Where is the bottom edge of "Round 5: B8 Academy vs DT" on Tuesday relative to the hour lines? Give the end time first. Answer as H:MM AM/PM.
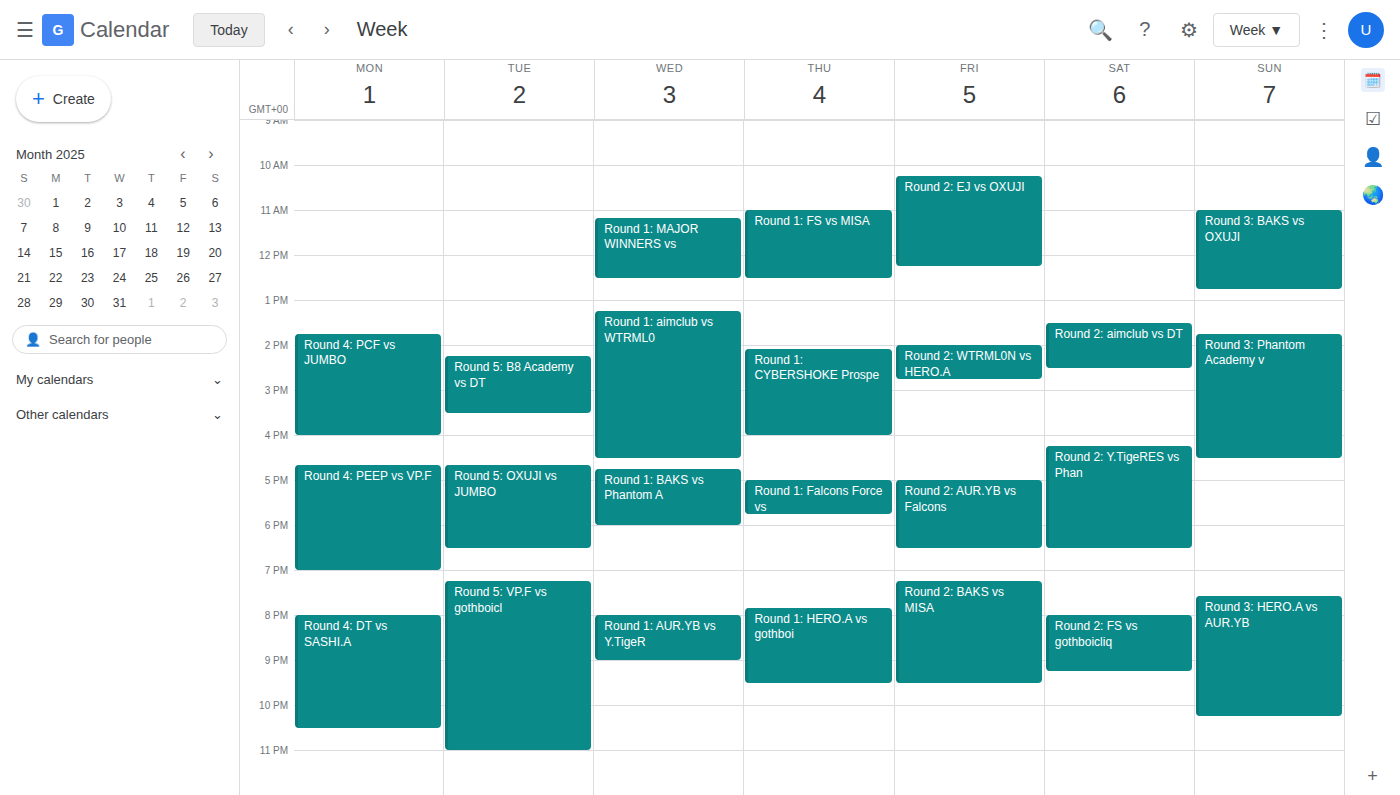
3:30 PM -- halfway between the 3 PM and 4 PM lines.